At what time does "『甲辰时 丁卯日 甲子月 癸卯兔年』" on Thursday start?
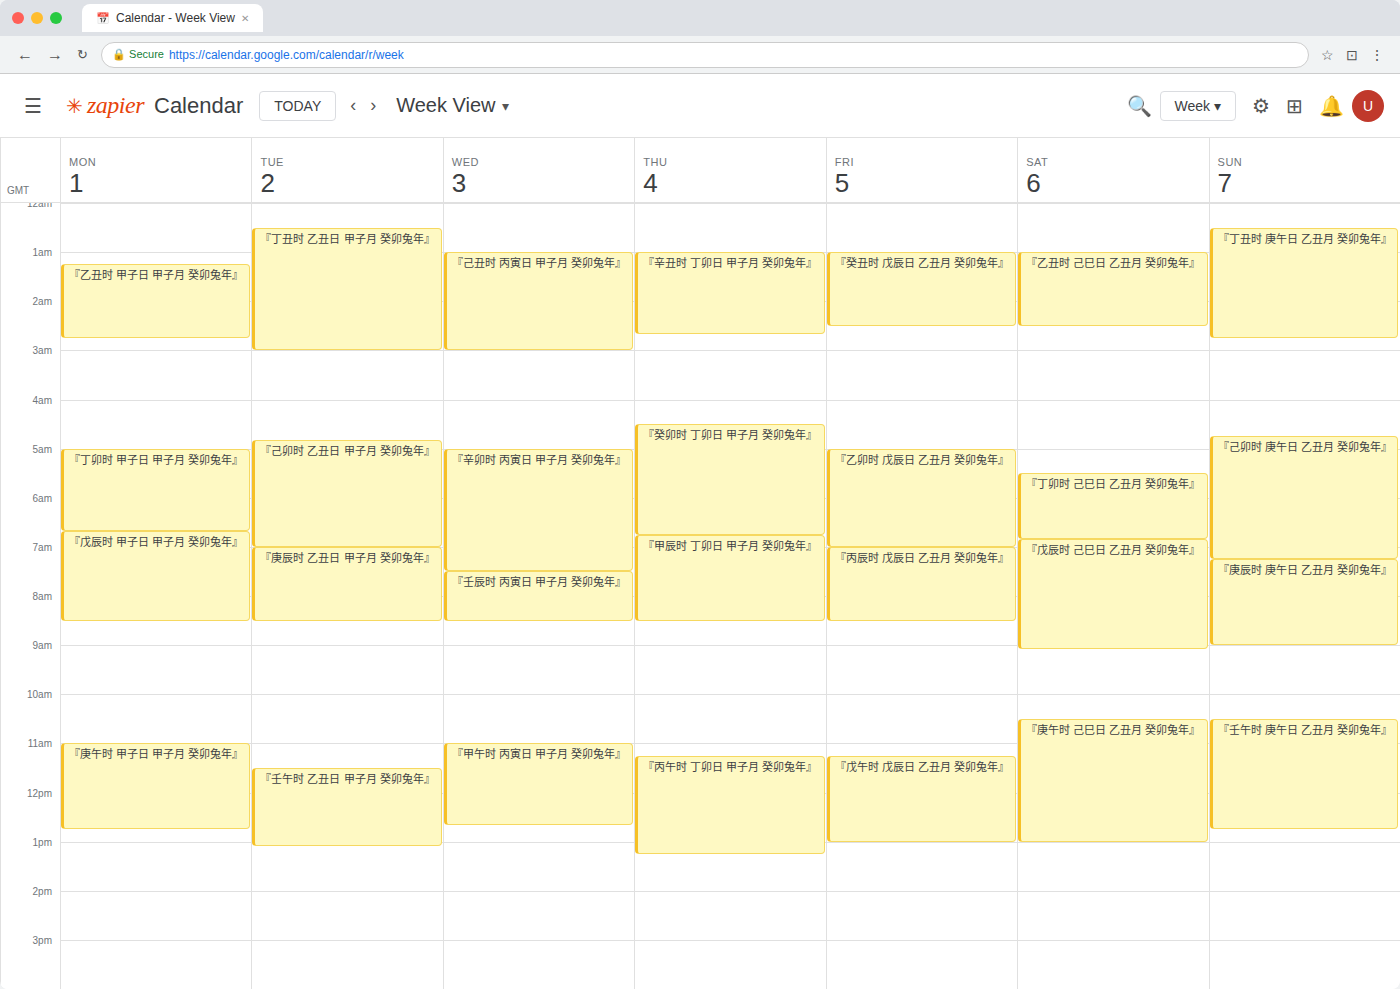
6:45 AM